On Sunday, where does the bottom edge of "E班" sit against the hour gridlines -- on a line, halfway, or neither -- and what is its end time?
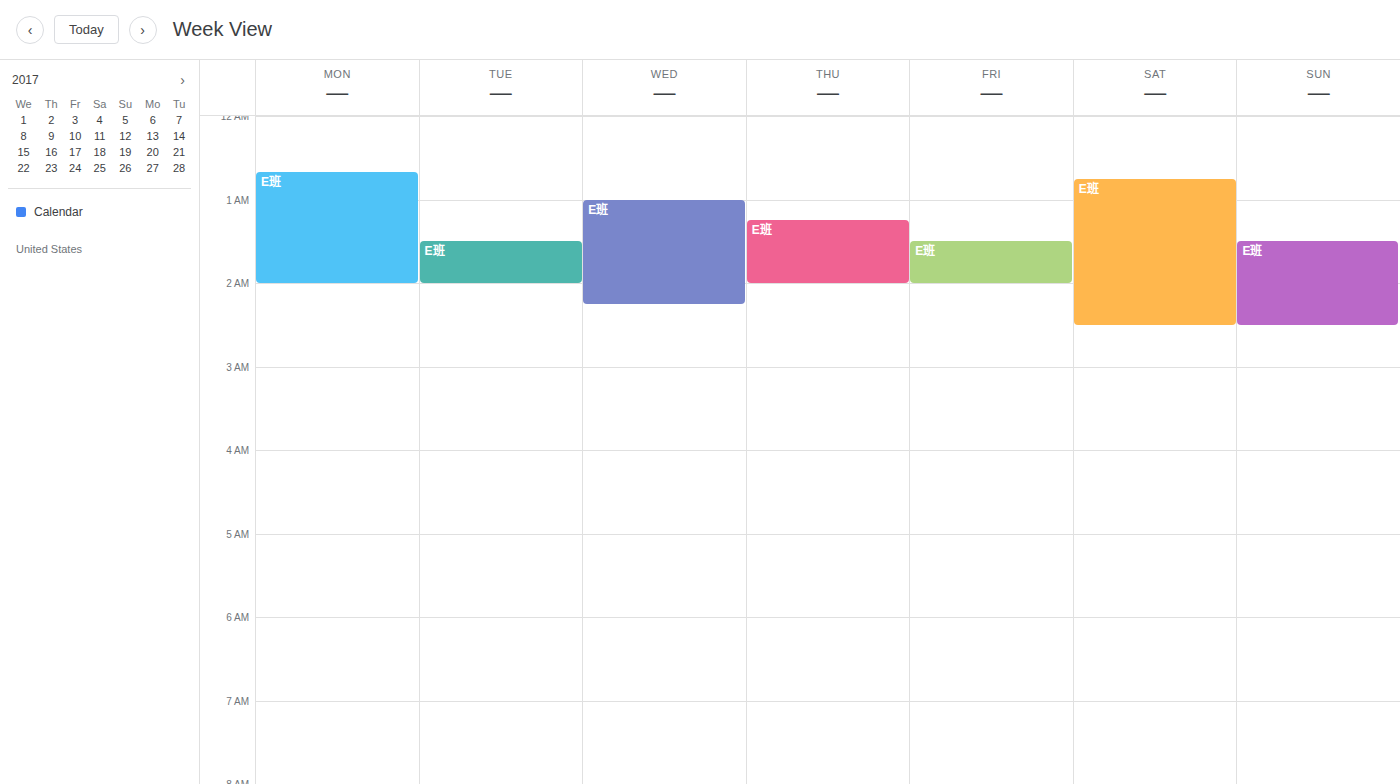
2:30 AM -- halfway between the 2 AM and 3 AM lines.